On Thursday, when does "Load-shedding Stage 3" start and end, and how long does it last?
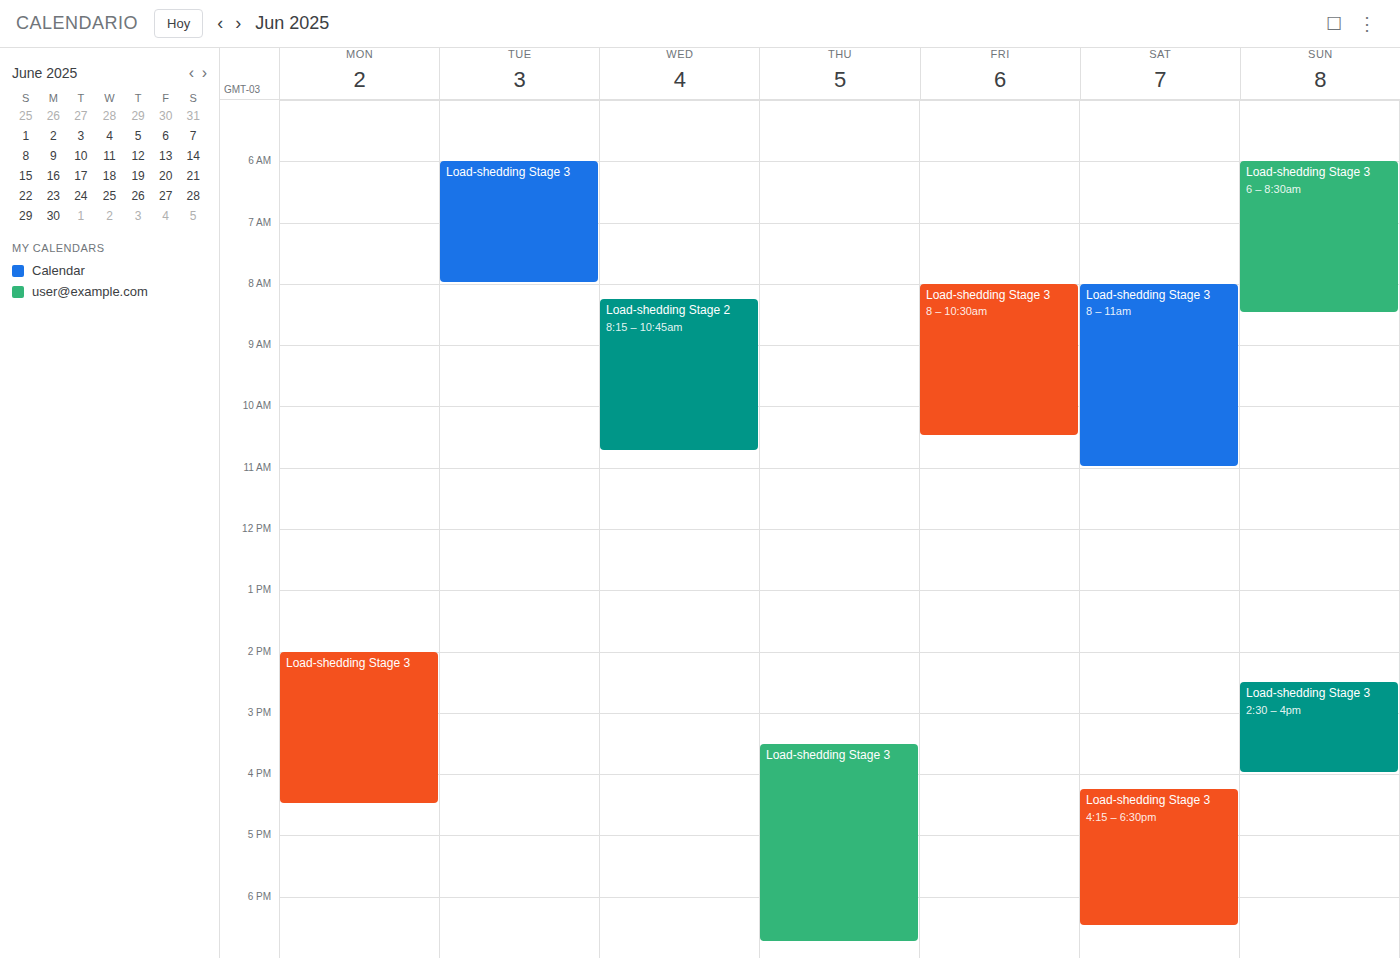
3:30 PM to 6:45 PM, 3 hours 15 minutes